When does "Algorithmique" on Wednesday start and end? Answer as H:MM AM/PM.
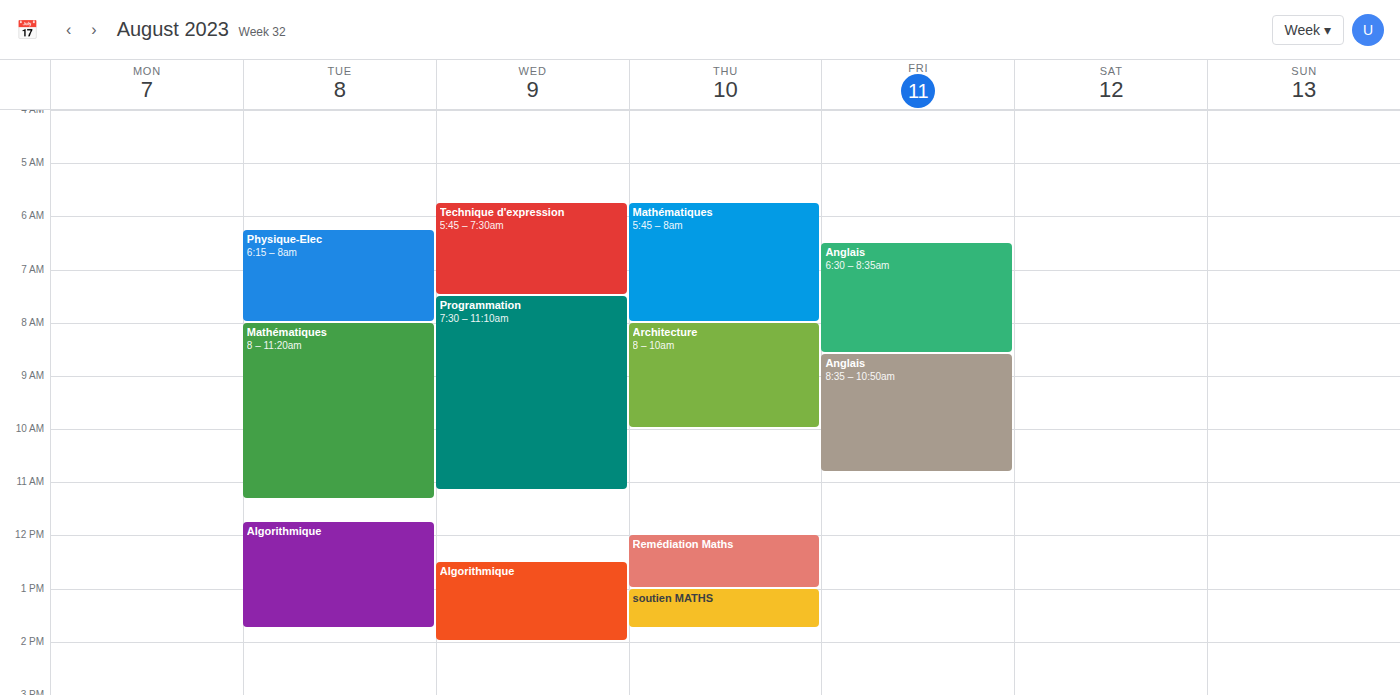
12:30 PM to 2:00 PM